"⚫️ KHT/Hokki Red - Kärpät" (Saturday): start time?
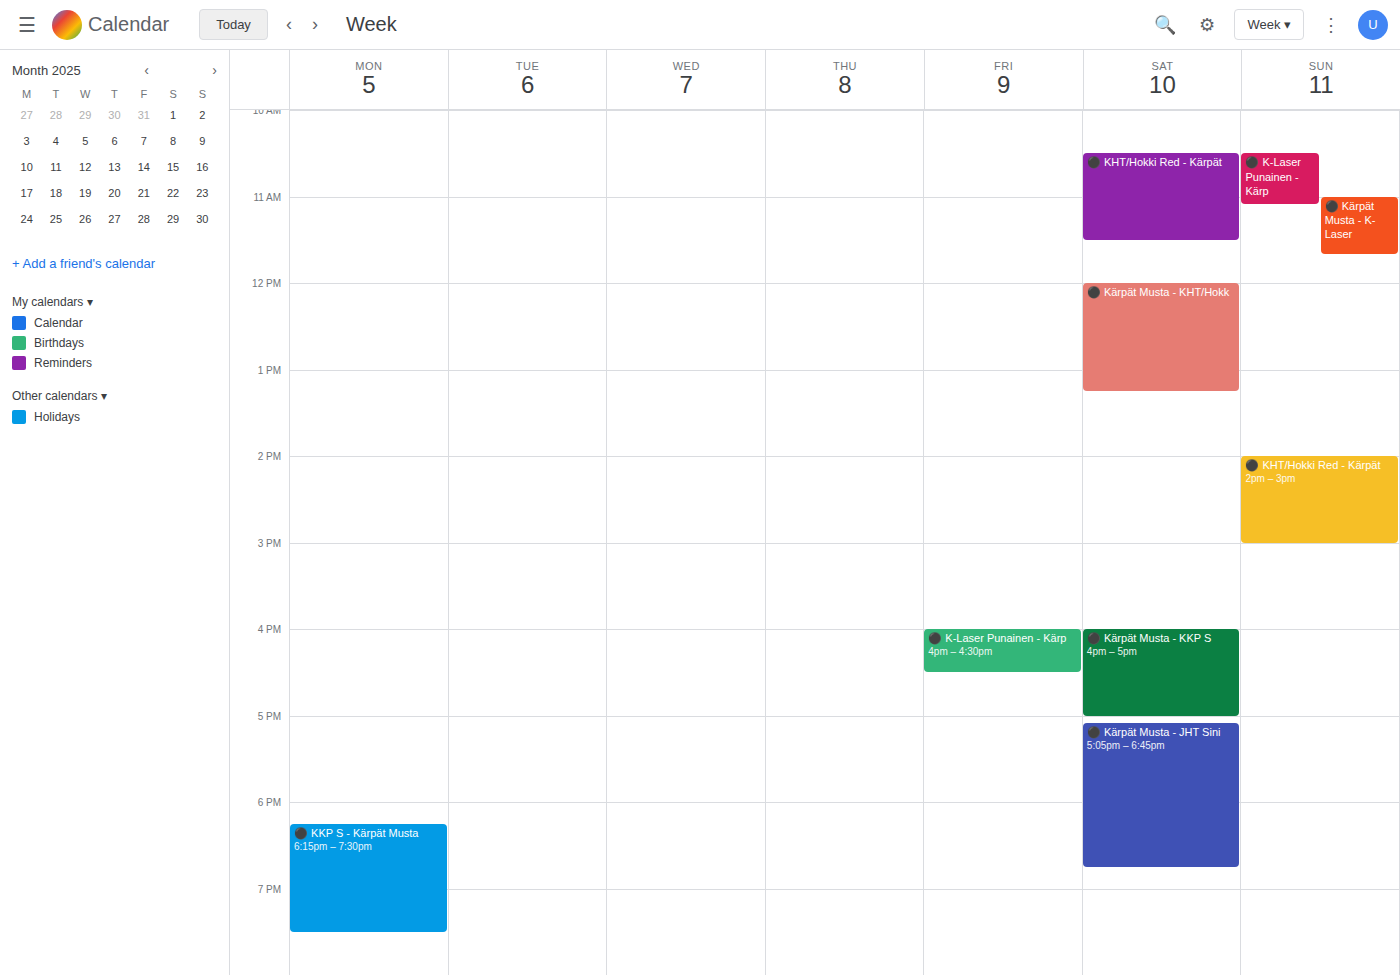
10:30 AM